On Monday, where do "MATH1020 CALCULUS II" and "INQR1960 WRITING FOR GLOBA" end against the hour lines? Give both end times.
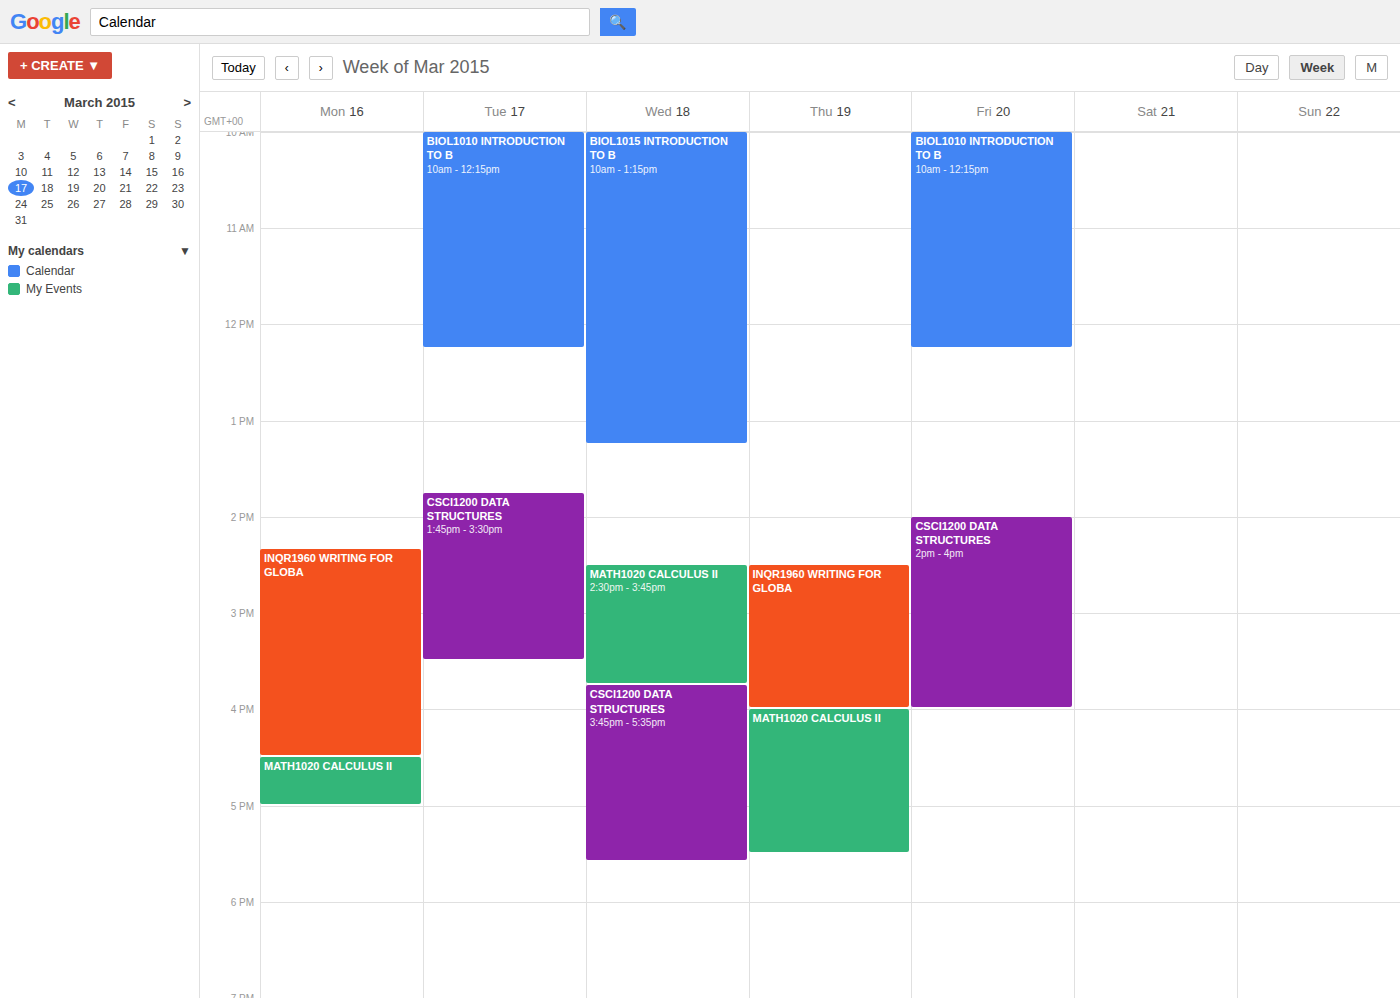
"MATH1020 CALCULUS II": 5:00 PM, exactly on the 5 PM line. "INQR1960 WRITING FOR GLOBA": 4:30 PM, halfway between the 4 PM and 5 PM lines.